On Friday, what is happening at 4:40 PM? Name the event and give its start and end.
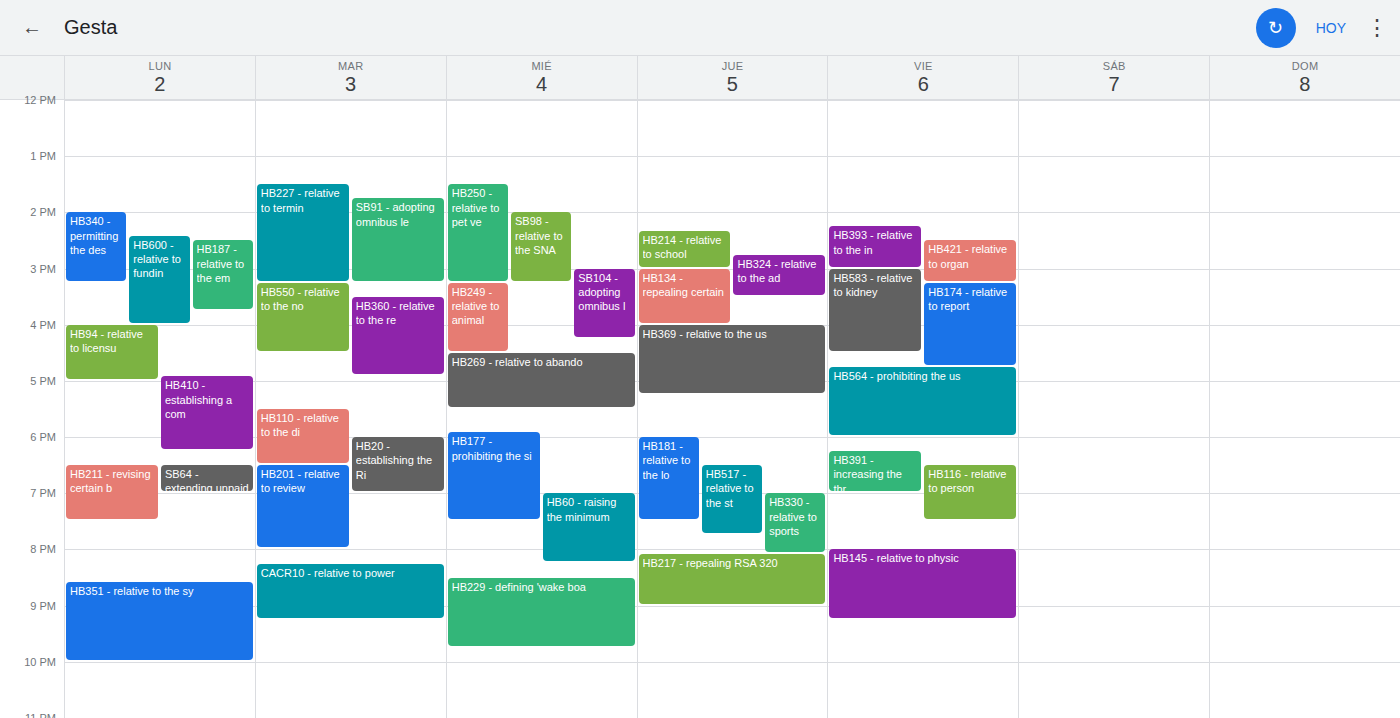
"HB174 - relative to report", 3:15 PM to 4:45 PM